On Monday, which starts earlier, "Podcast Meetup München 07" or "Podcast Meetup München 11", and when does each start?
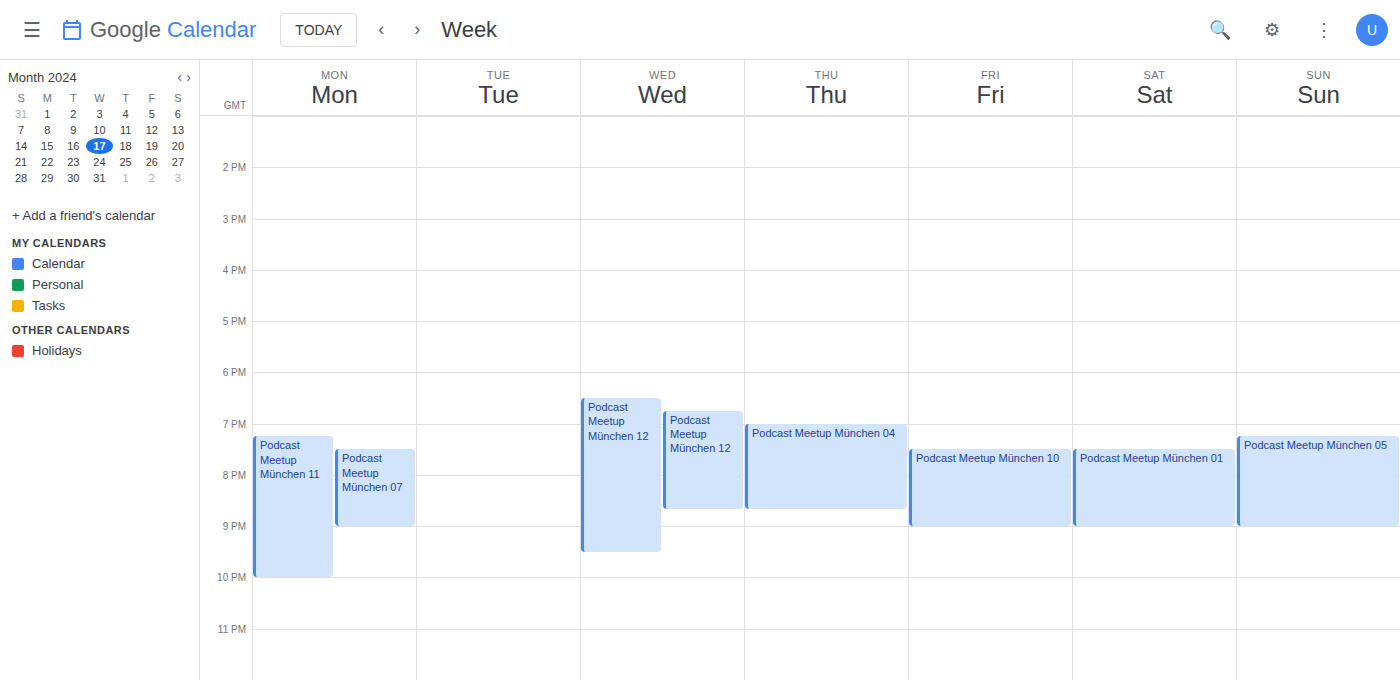
"Podcast Meetup München 11" 19:15; "Podcast Meetup München 07" 19:30.